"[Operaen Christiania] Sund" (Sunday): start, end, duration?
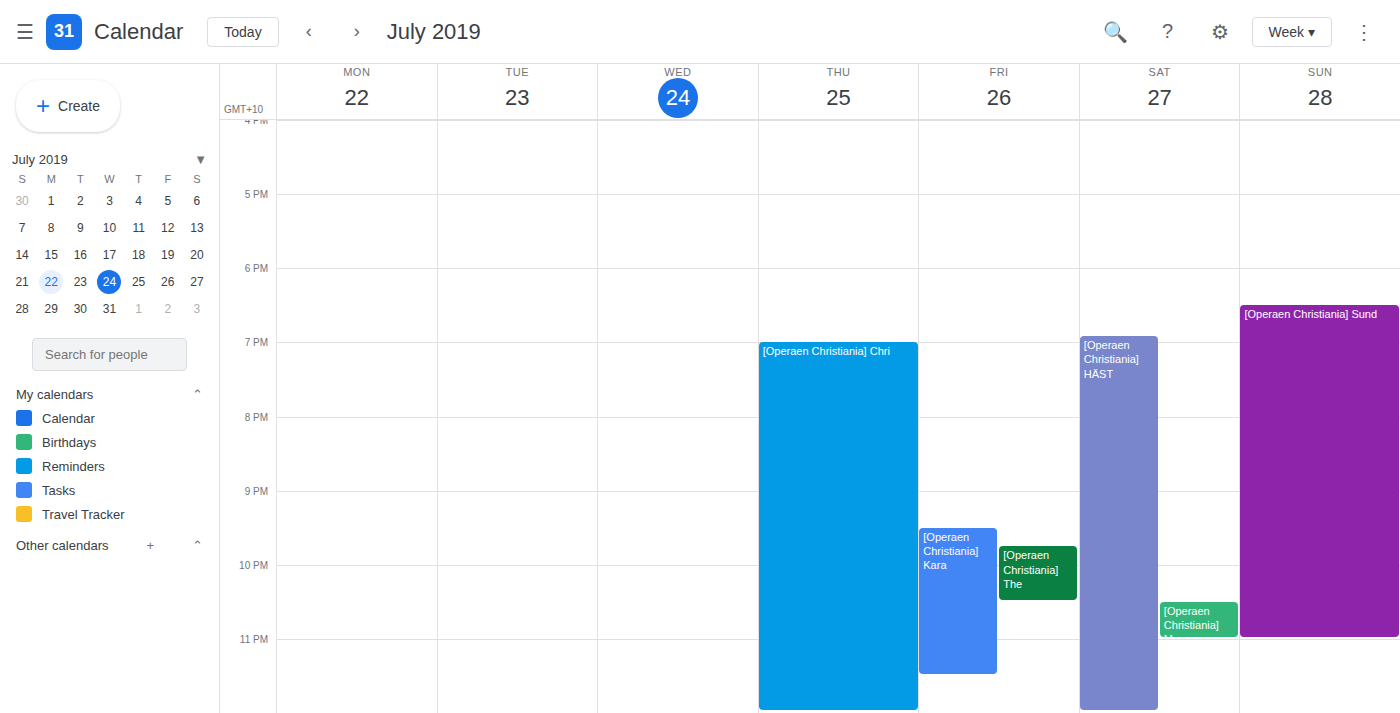
6:30 PM to 11:00 PM, 4 hours 30 minutes